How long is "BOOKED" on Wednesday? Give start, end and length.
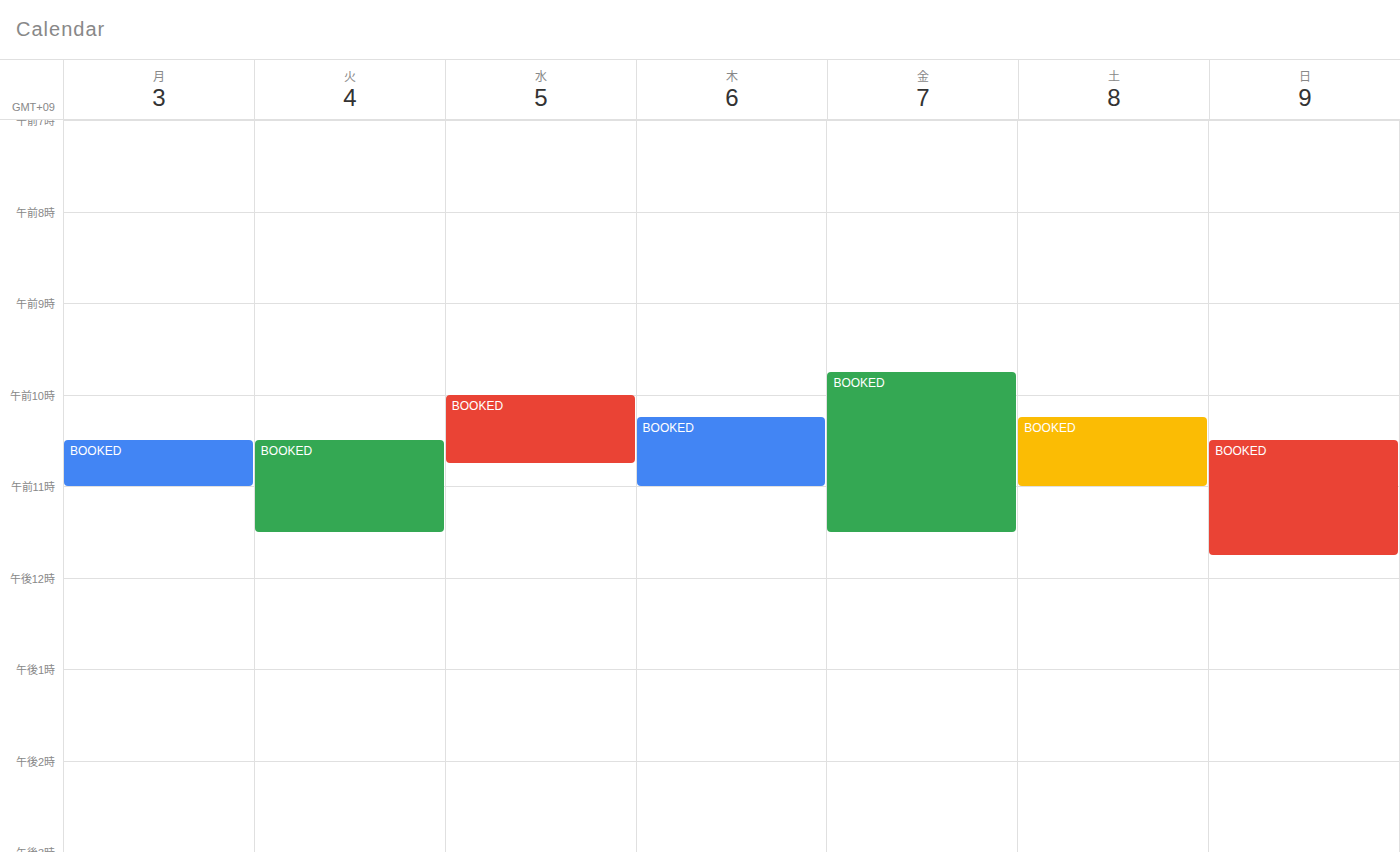
10:00 AM to 10:45 AM, 45 minutes